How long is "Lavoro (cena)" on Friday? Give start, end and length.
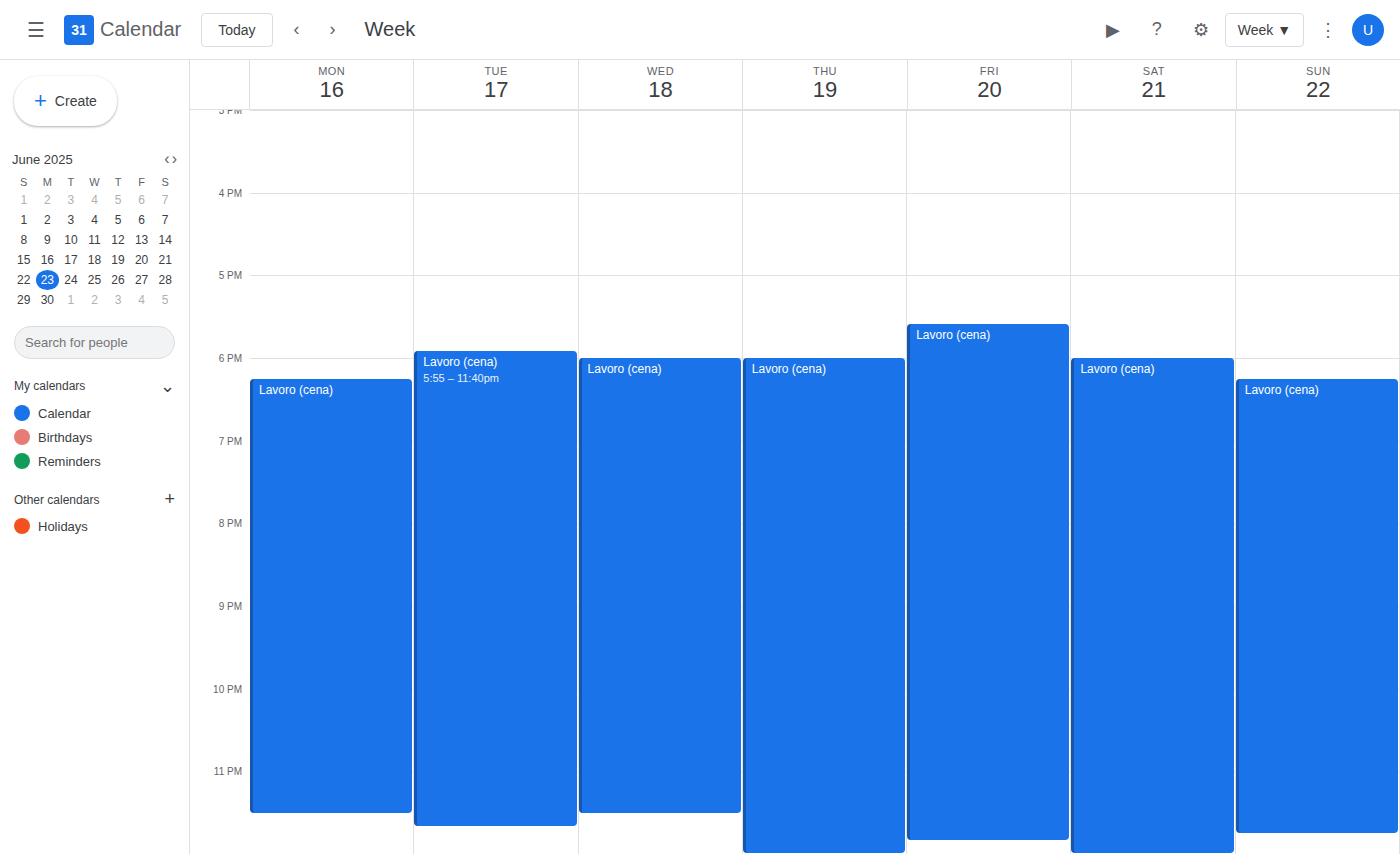
5:35 PM to 11:50 PM, 6 hours 15 minutes